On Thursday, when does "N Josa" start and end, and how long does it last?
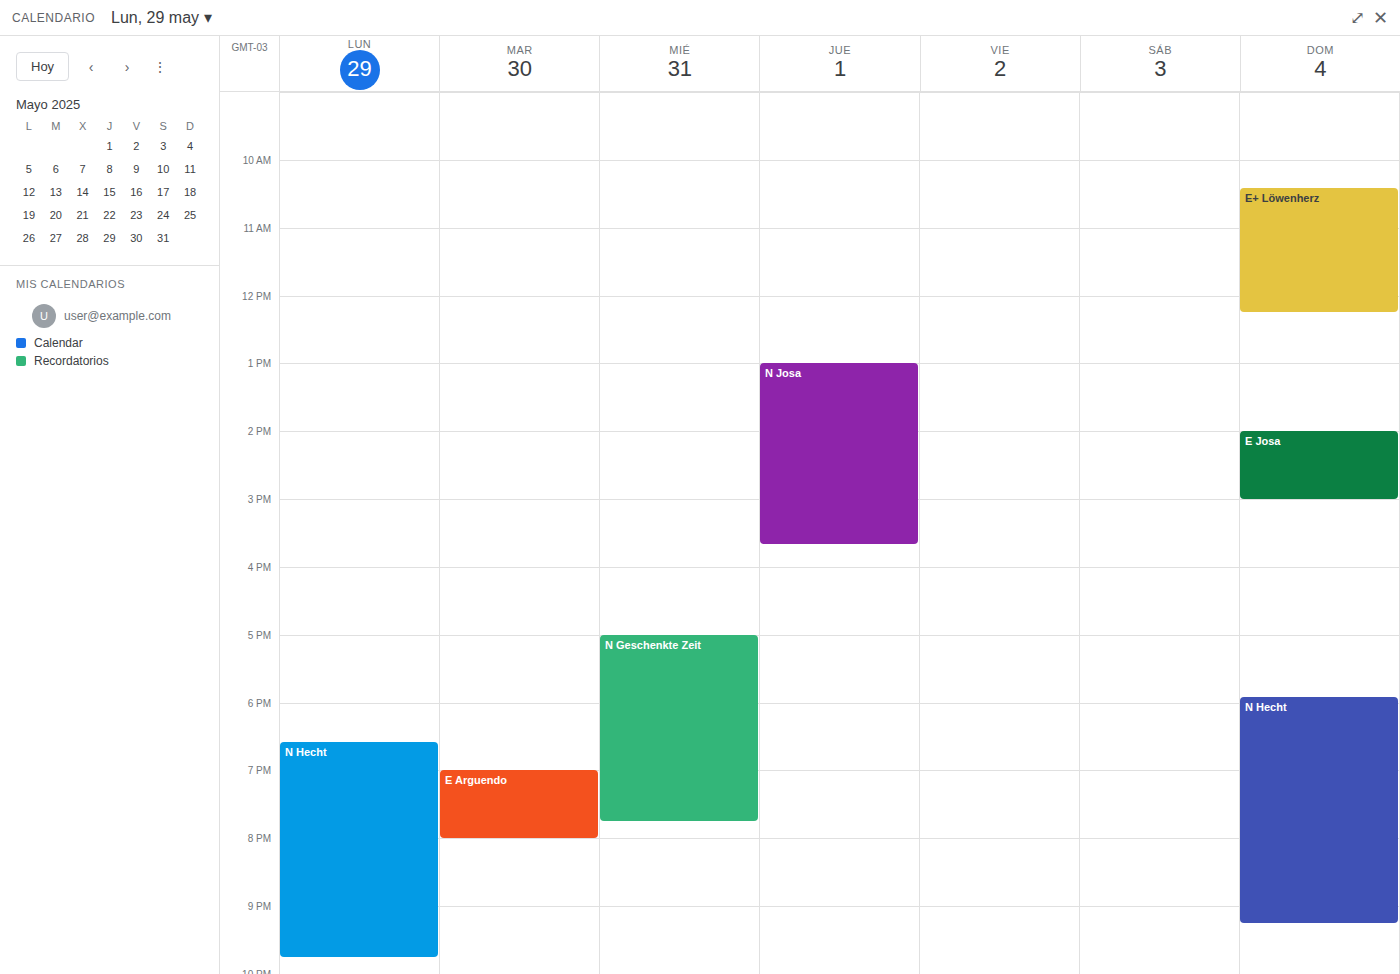
1:00 PM to 3:40 PM, 2 hours 40 minutes